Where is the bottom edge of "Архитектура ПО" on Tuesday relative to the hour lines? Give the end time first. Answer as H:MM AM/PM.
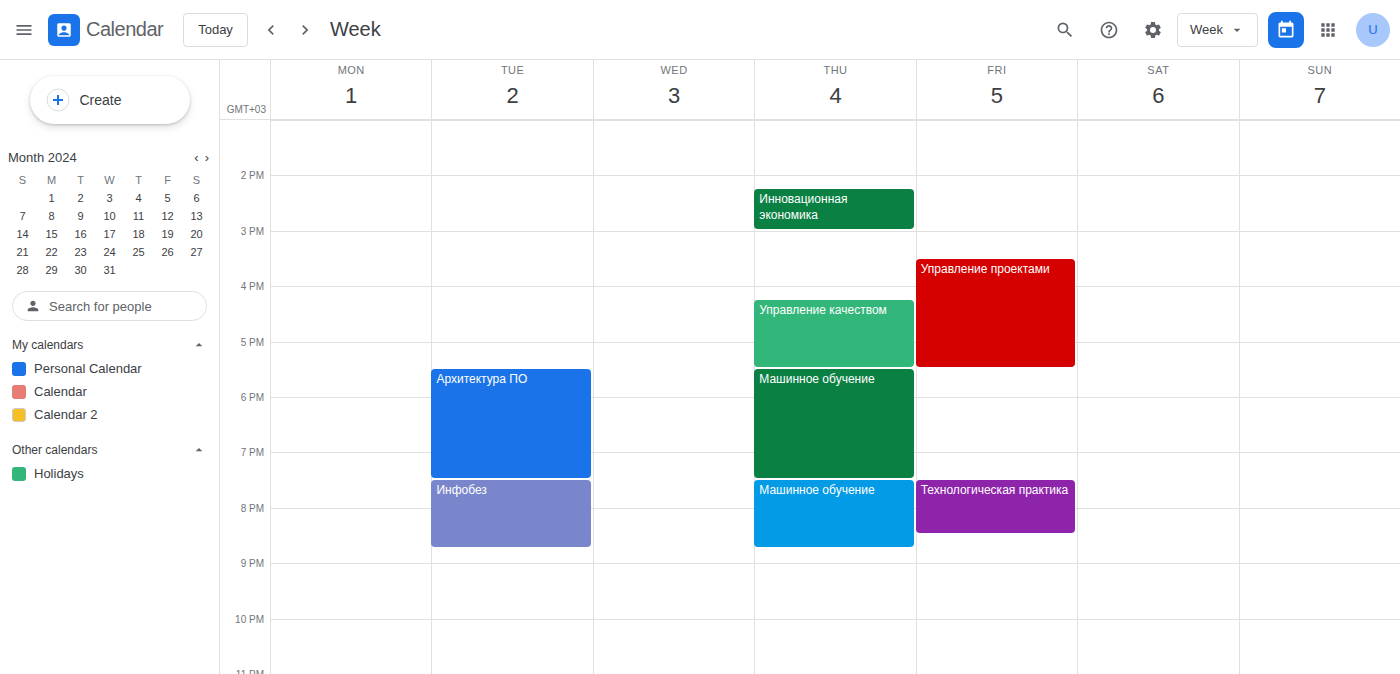
7:30 PM -- halfway between the 7 PM and 8 PM lines.